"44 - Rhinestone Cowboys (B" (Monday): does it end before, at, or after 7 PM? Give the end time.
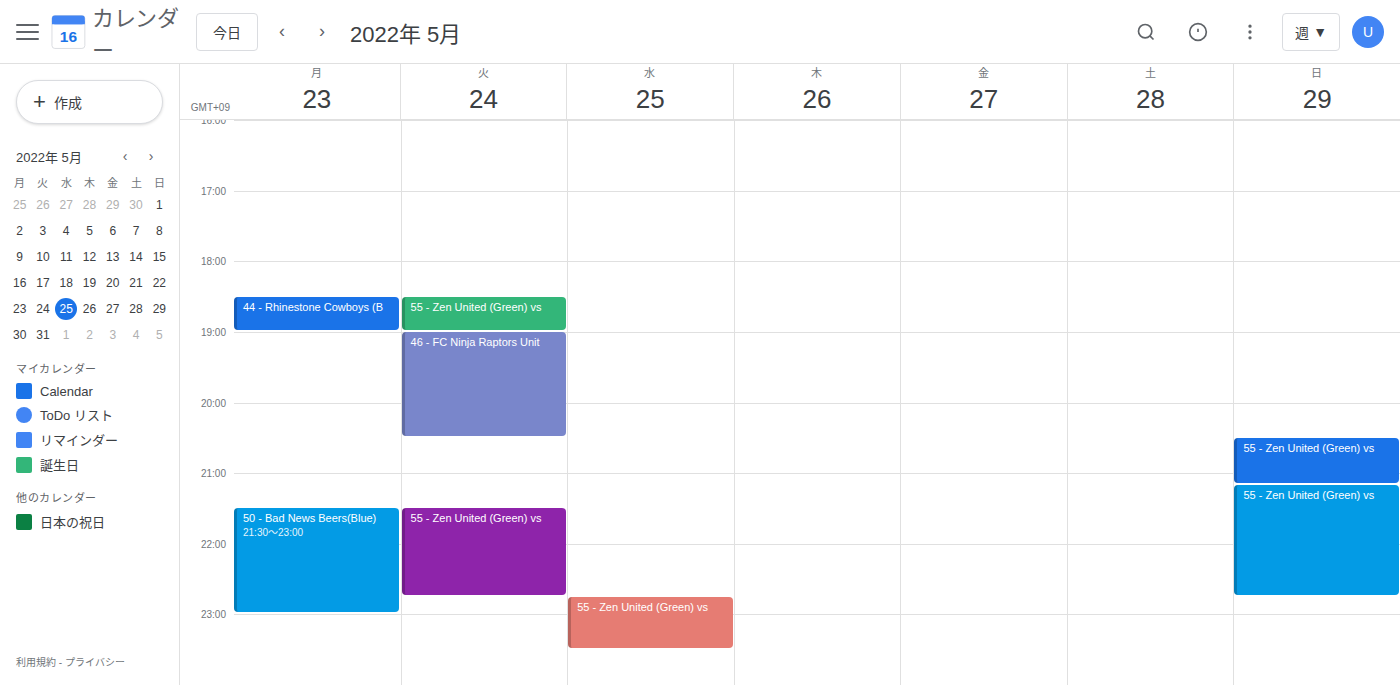
7:00 PM -- exactly at 7 PM, on the 7 PM line.